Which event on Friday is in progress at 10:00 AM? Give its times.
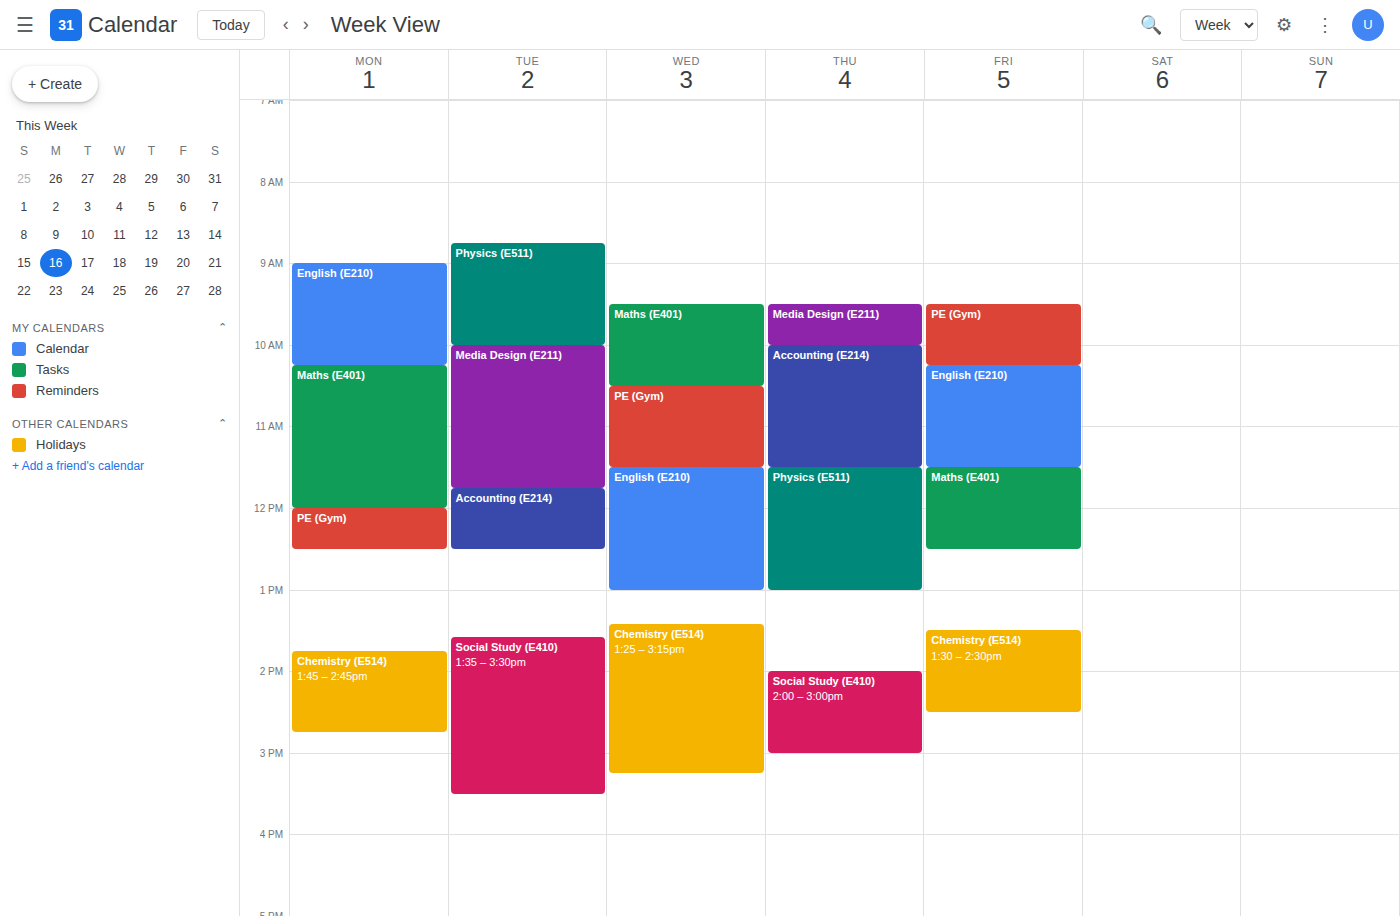
"PE (Gym)", 9:30 AM to 10:15 AM